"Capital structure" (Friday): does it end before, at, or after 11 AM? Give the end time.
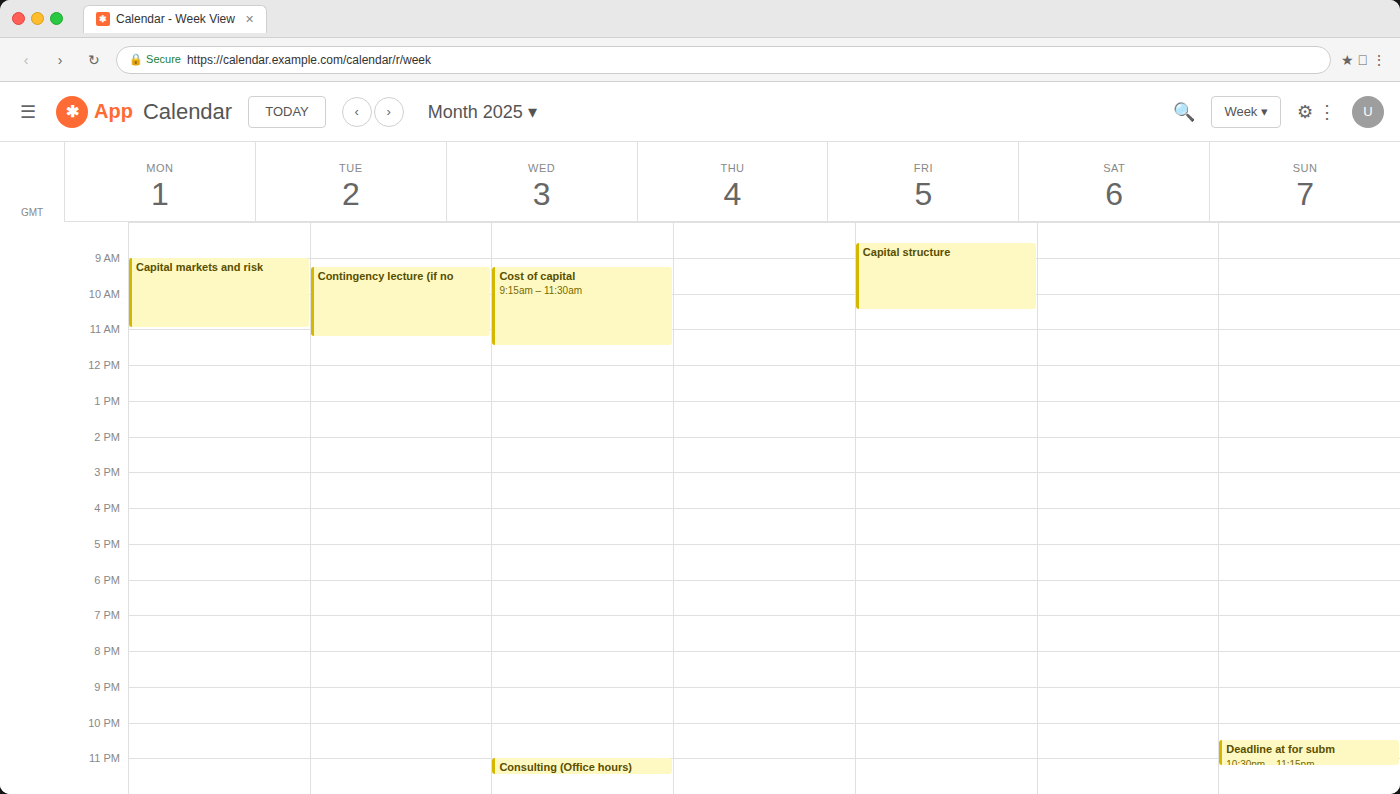
10:30 AM -- before 11 AM, 30 minutes above the 11 AM line.